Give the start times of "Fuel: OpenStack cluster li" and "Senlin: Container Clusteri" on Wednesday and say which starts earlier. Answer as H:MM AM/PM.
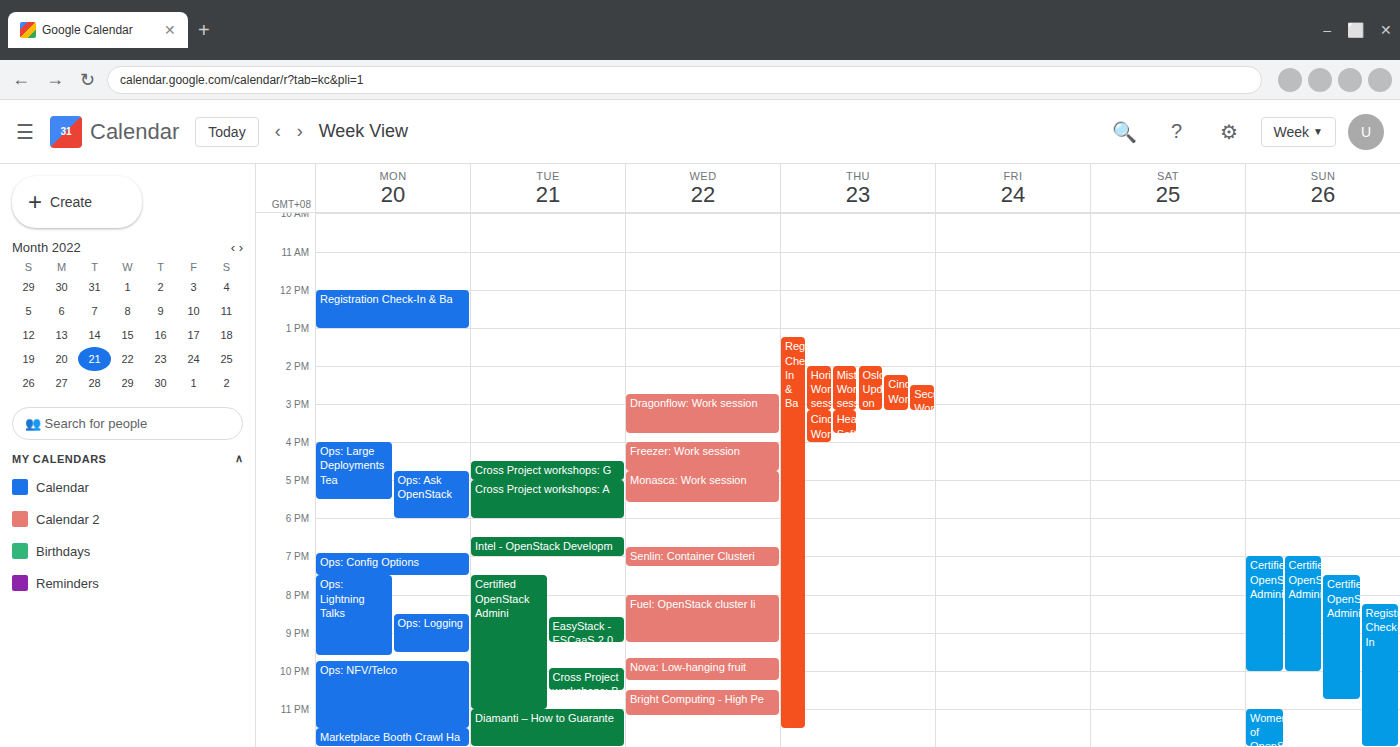
"Senlin: Container Clusteri" 6:45 PM; "Fuel: OpenStack cluster li" 8:00 PM.